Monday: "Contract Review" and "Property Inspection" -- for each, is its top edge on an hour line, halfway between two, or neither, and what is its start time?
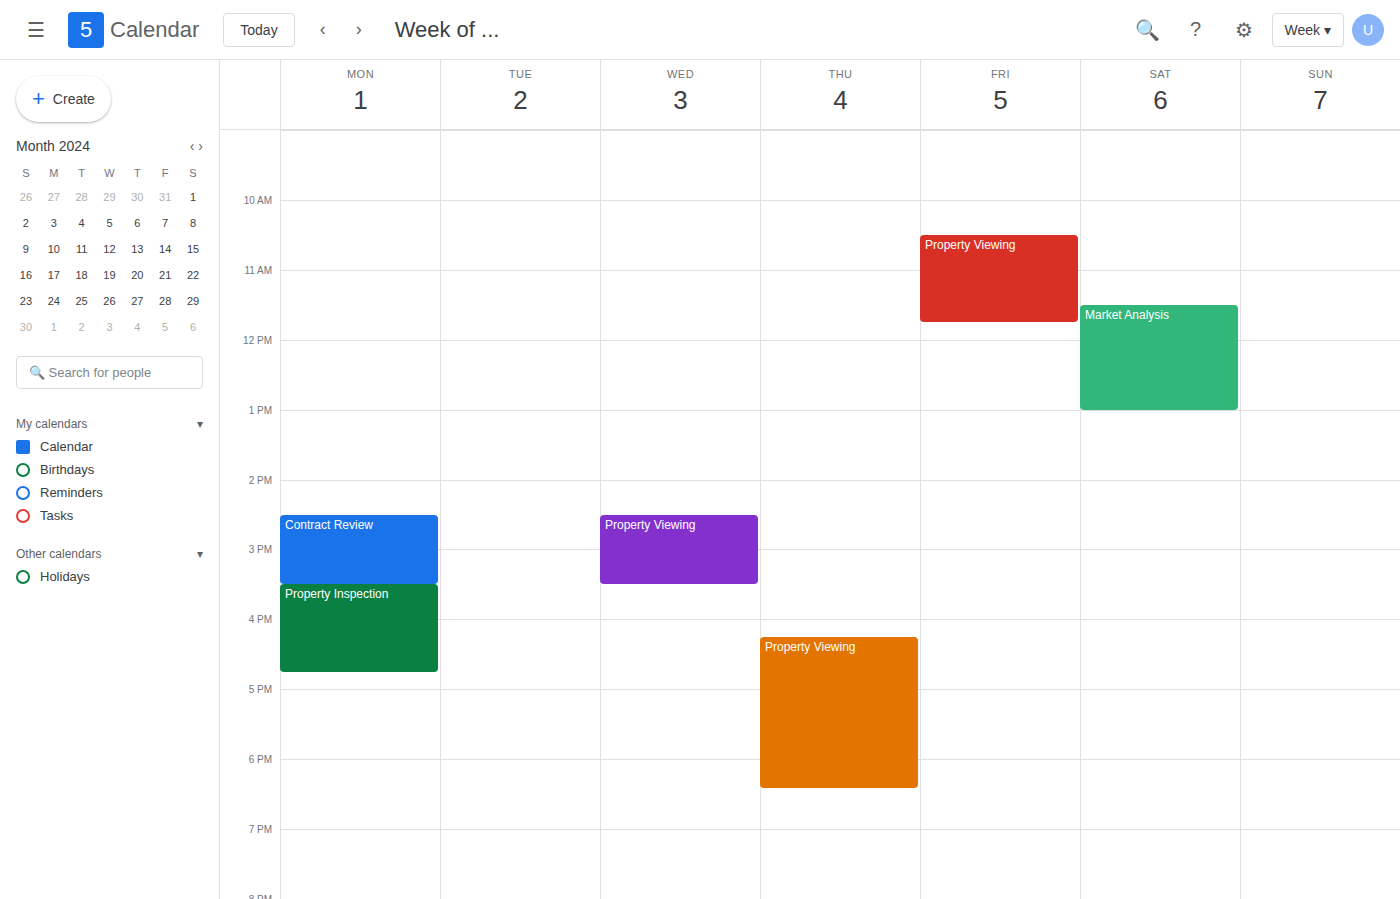
"Contract Review": 2:30 PM, halfway between the 2 PM and 3 PM lines. "Property Inspection": 3:30 PM, halfway between the 3 PM and 4 PM lines.